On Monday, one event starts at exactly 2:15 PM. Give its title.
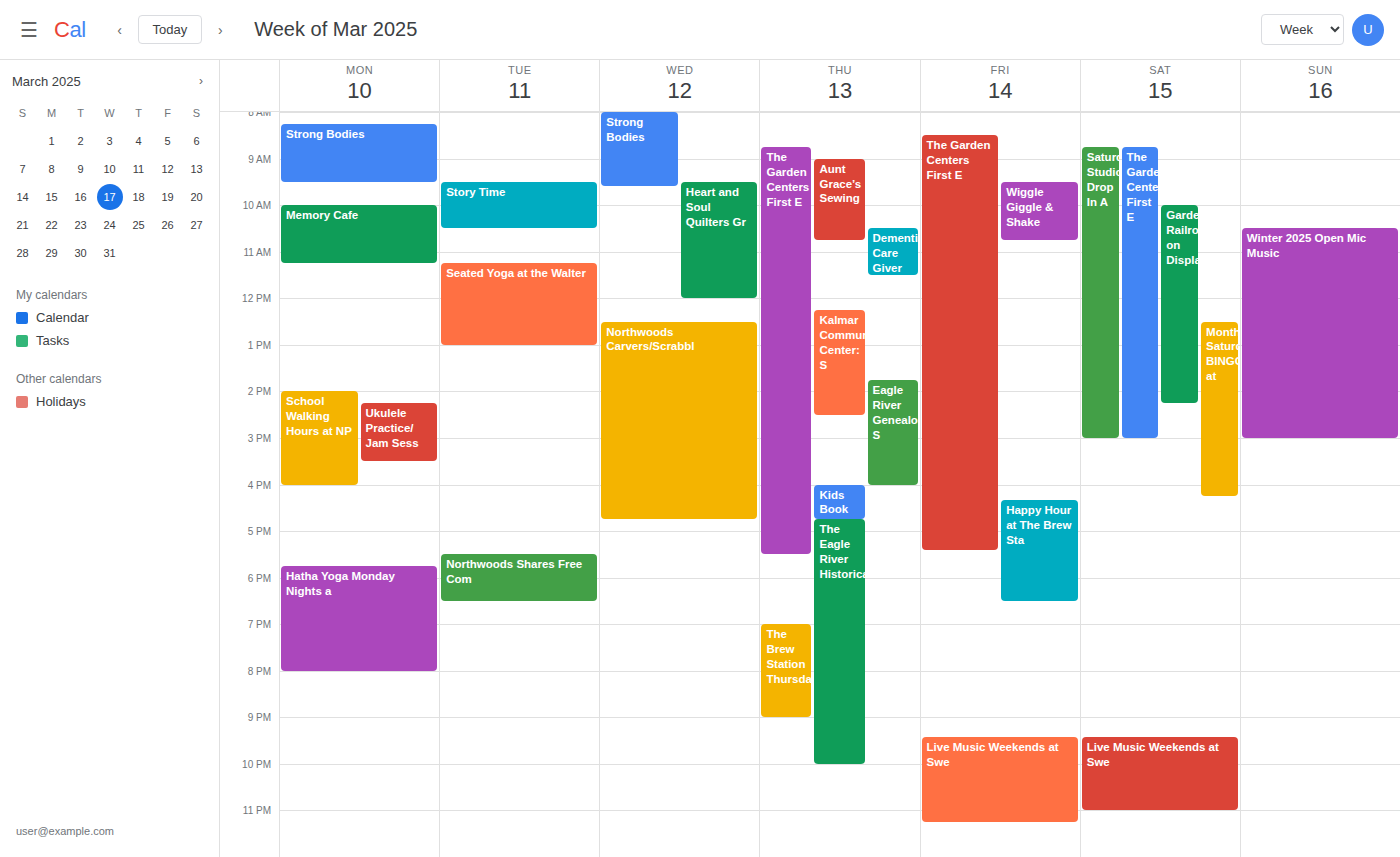
"Ukulele Practice/ Jam Sess"